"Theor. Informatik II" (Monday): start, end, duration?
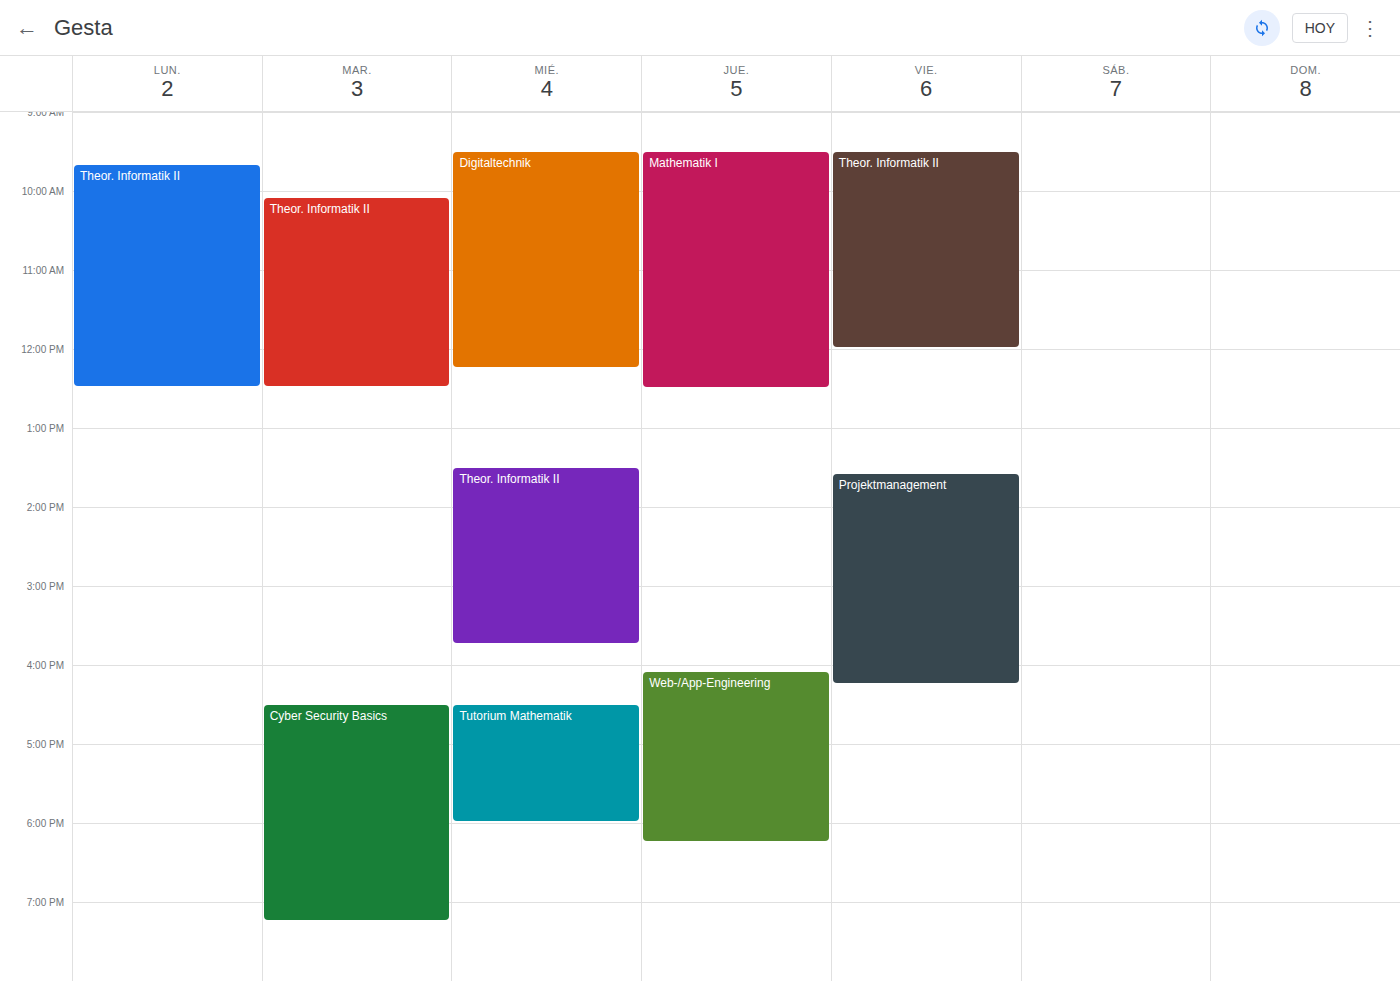
9:40 AM to 12:30 PM, 2 hours 50 minutes